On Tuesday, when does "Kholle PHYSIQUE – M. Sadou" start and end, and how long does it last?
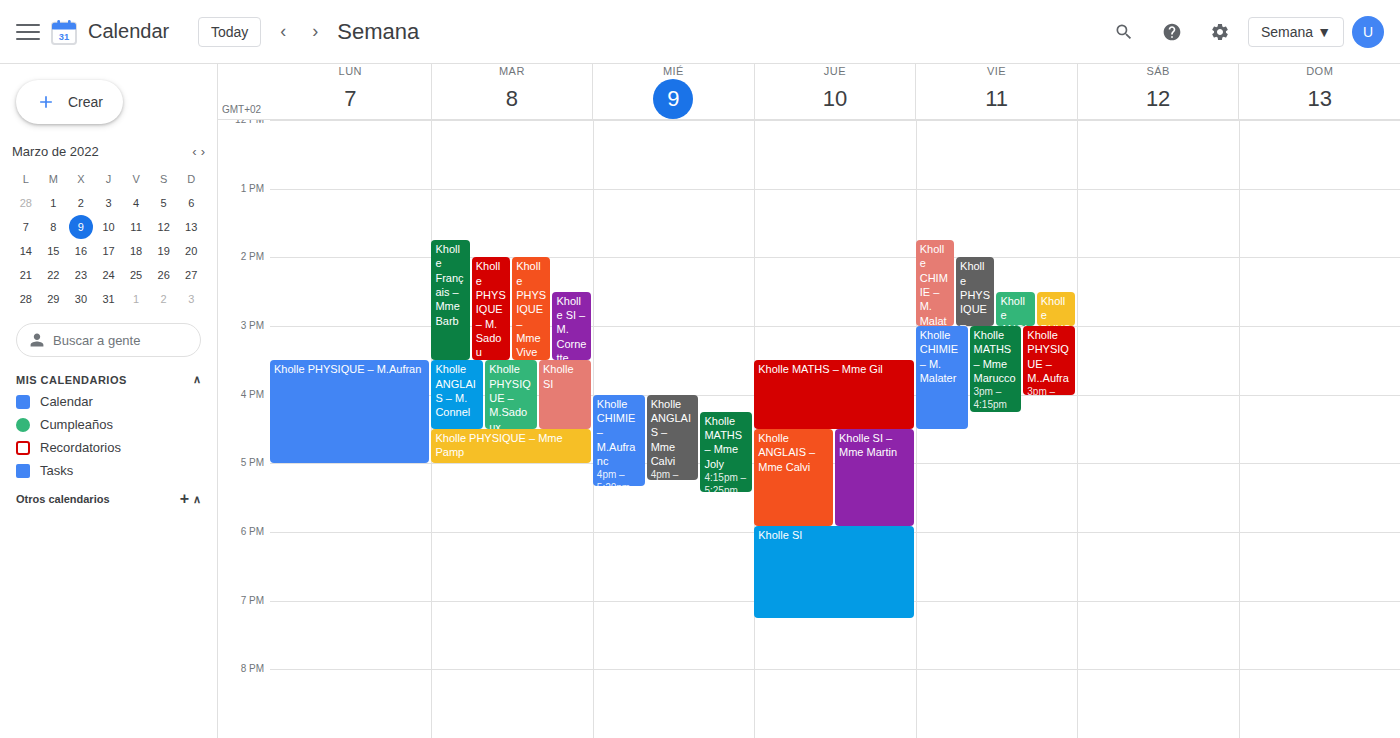
2:00 PM to 3:30 PM, 1 hour 30 minutes